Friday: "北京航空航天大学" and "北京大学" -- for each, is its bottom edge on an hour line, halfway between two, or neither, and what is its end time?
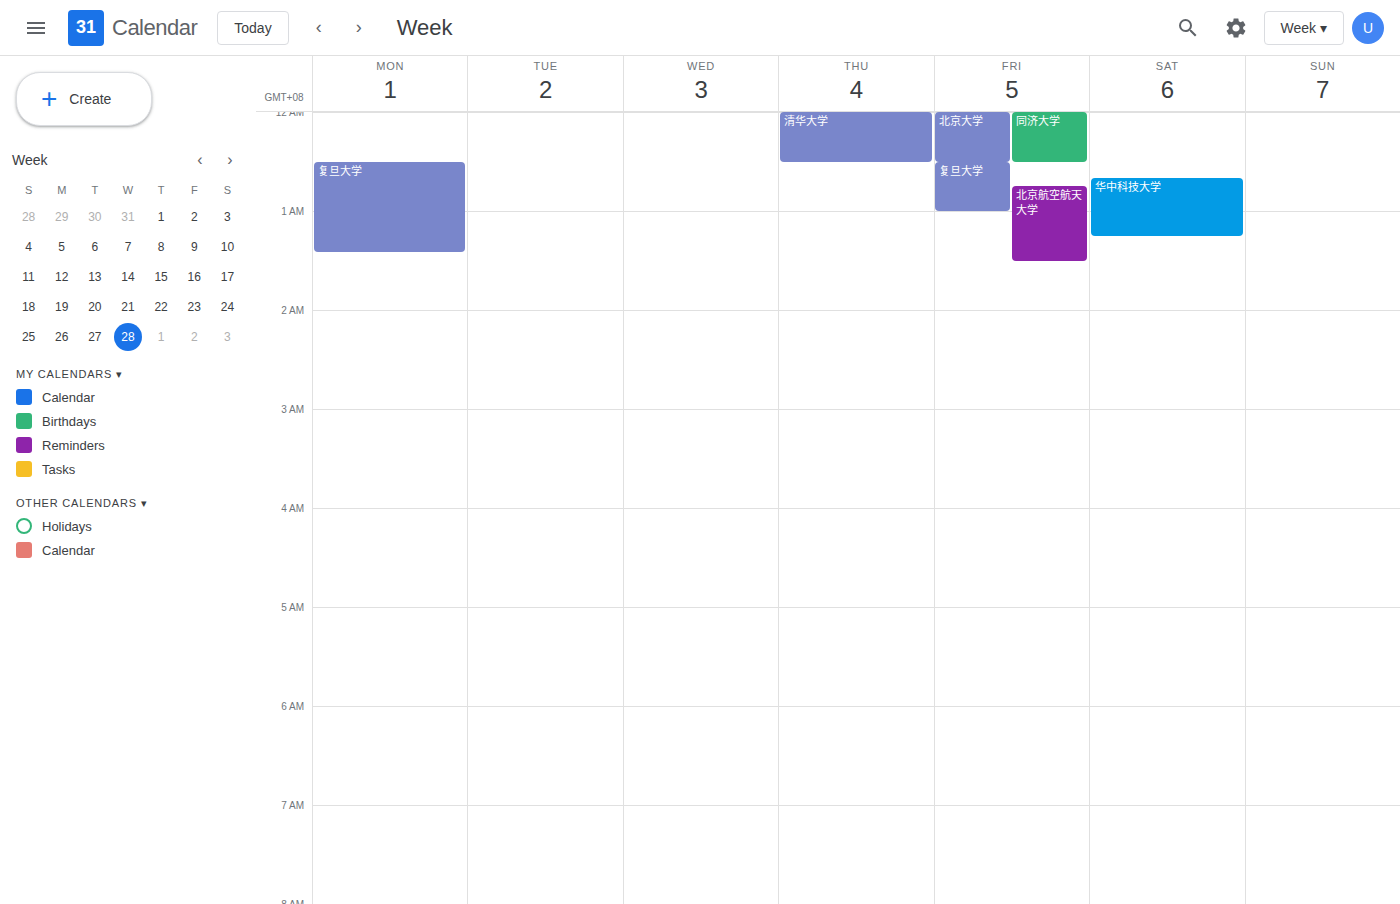
"北京航空航天大学": 1:30 AM, halfway between the 1 AM and 2 AM lines. "北京大学": 12:30 AM, halfway between the 12 AM and 1 AM lines.